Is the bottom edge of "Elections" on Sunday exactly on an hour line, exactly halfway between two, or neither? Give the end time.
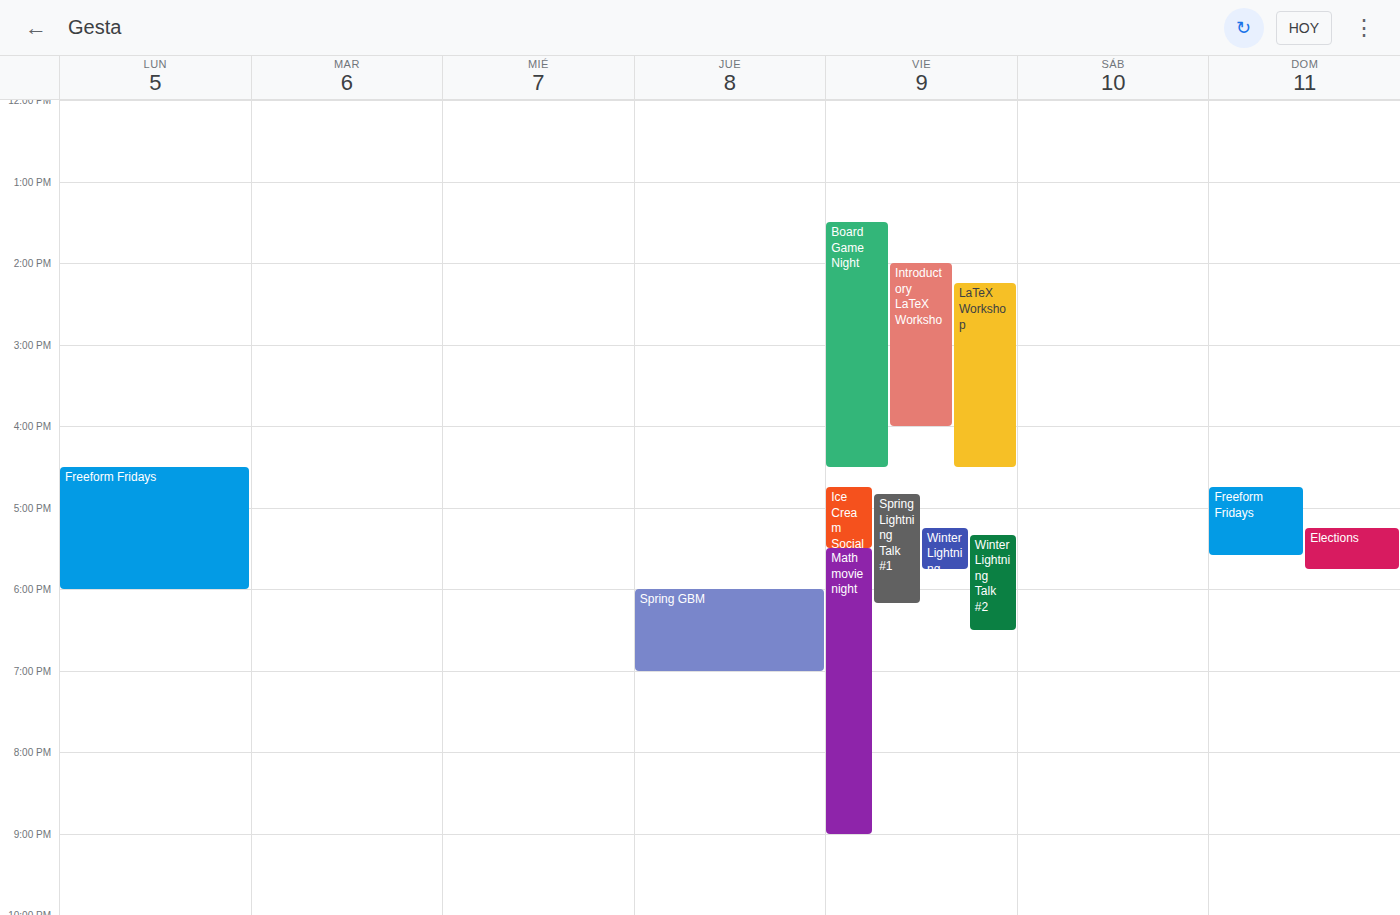
5:45 PM -- neither: three quarters of the way from the 5 PM line to the 6 PM line.